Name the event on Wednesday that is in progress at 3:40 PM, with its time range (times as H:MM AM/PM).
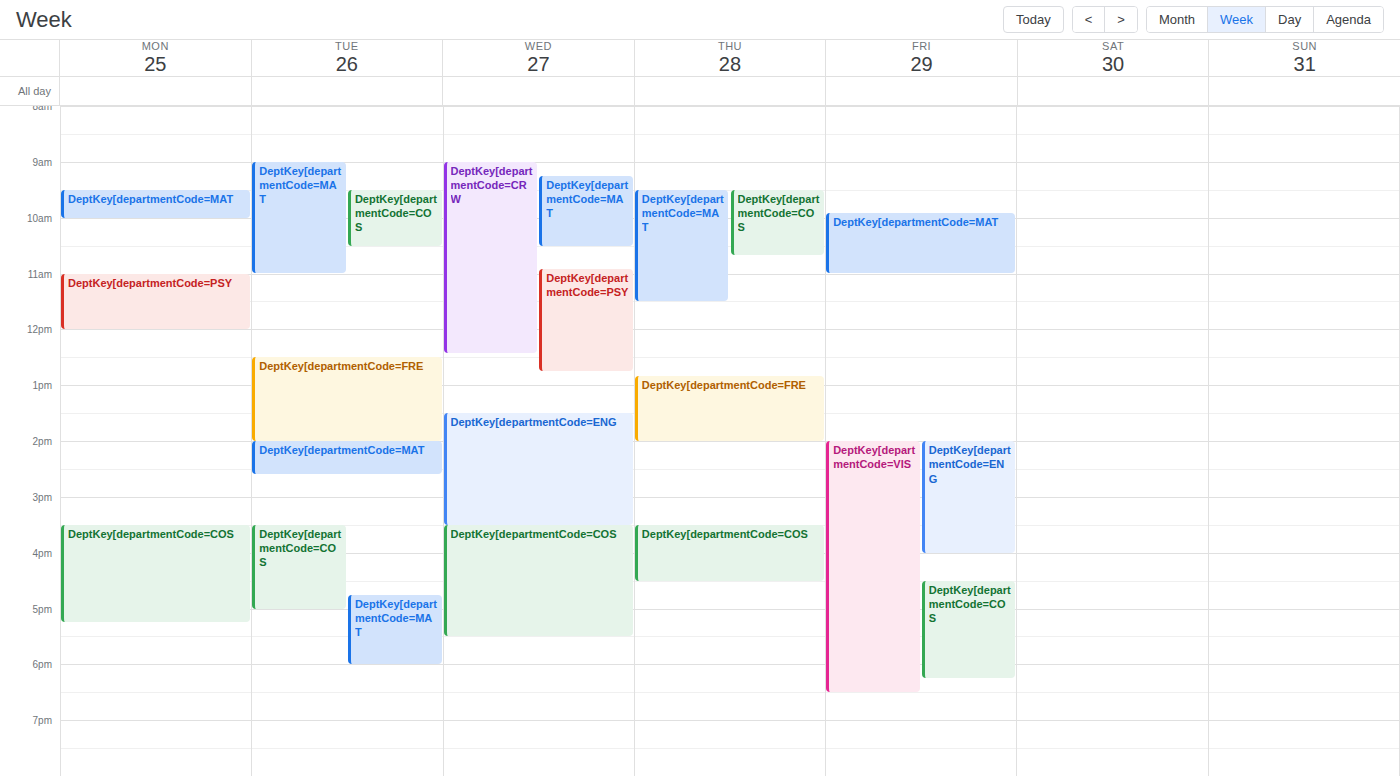
"DeptKey[departmentCode=COS", 3:30 PM to 5:30 PM